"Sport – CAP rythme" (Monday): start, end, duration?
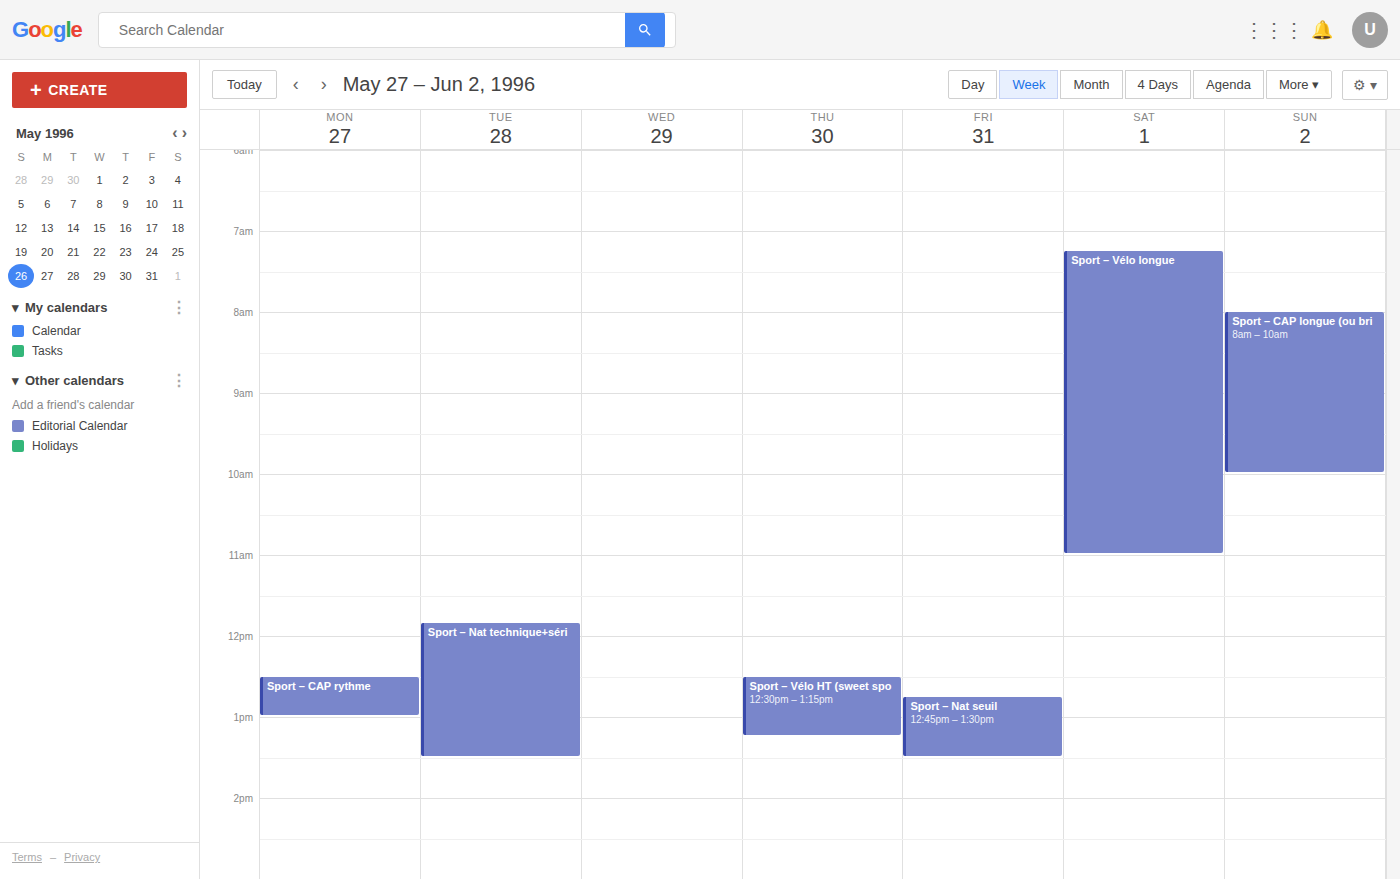
12:30 PM to 1:00 PM, 30 minutes